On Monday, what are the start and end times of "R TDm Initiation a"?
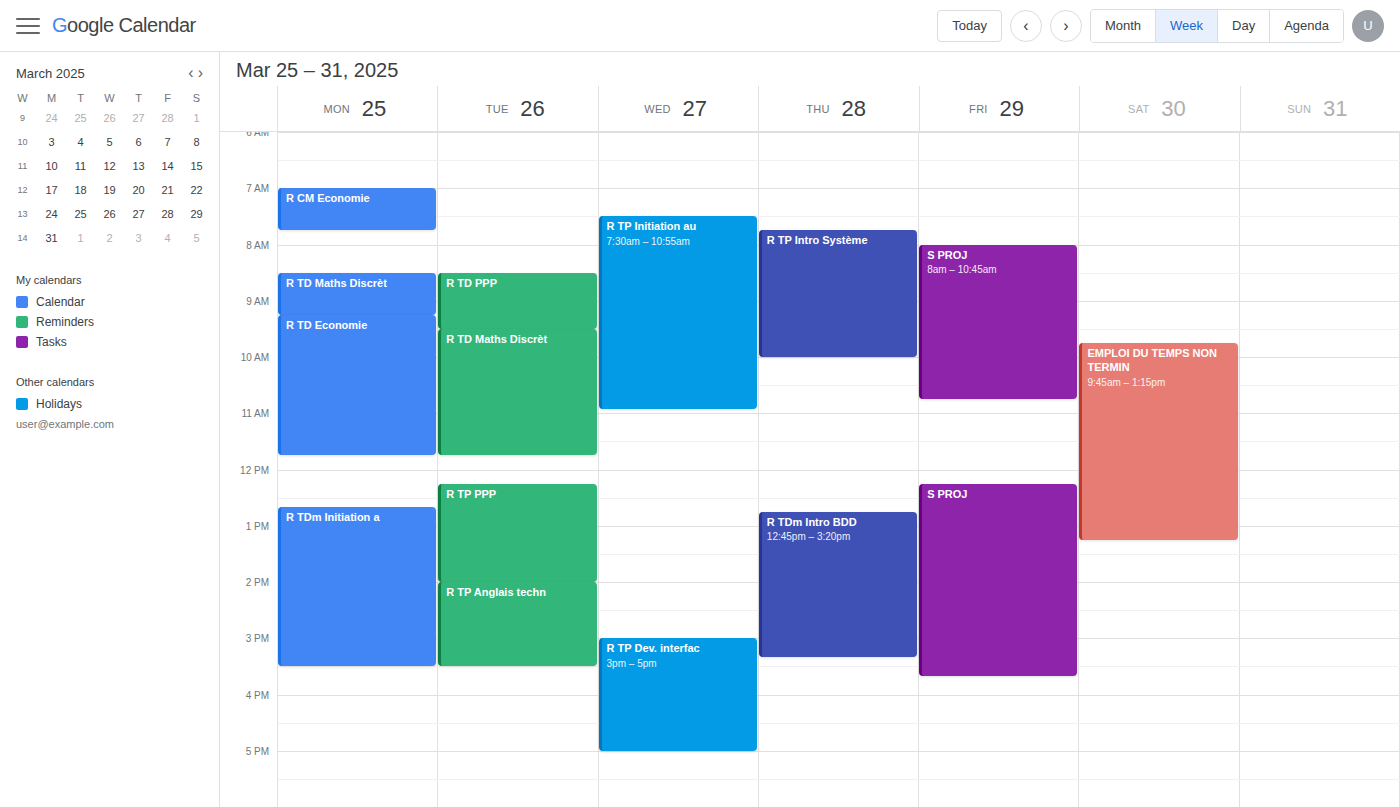
12:40 PM to 3:30 PM